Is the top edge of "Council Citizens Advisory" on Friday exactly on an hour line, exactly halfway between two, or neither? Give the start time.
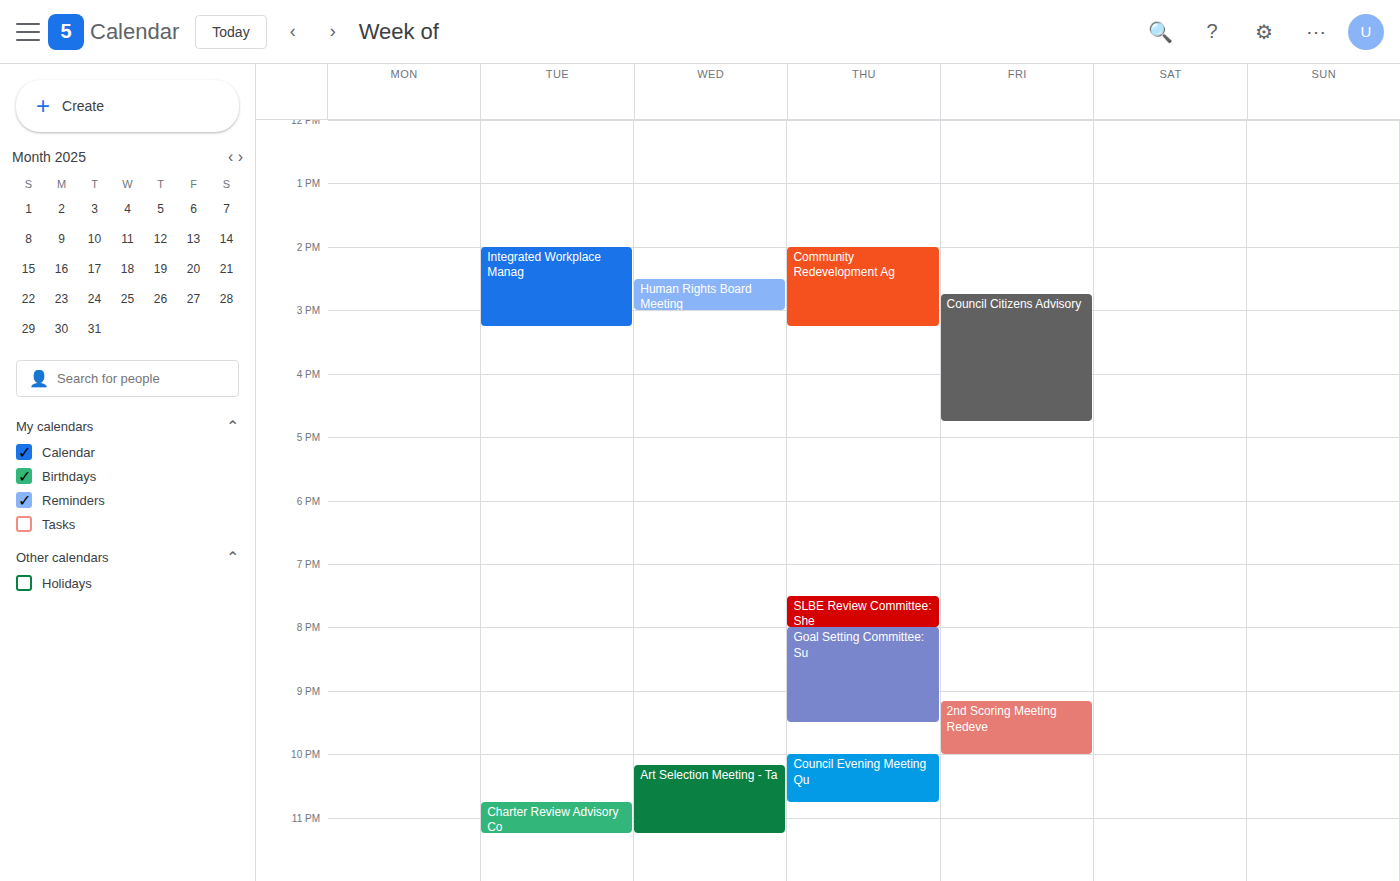
14:45 -- neither: three quarters of the way from the 14:00 line to the 15:00 line.